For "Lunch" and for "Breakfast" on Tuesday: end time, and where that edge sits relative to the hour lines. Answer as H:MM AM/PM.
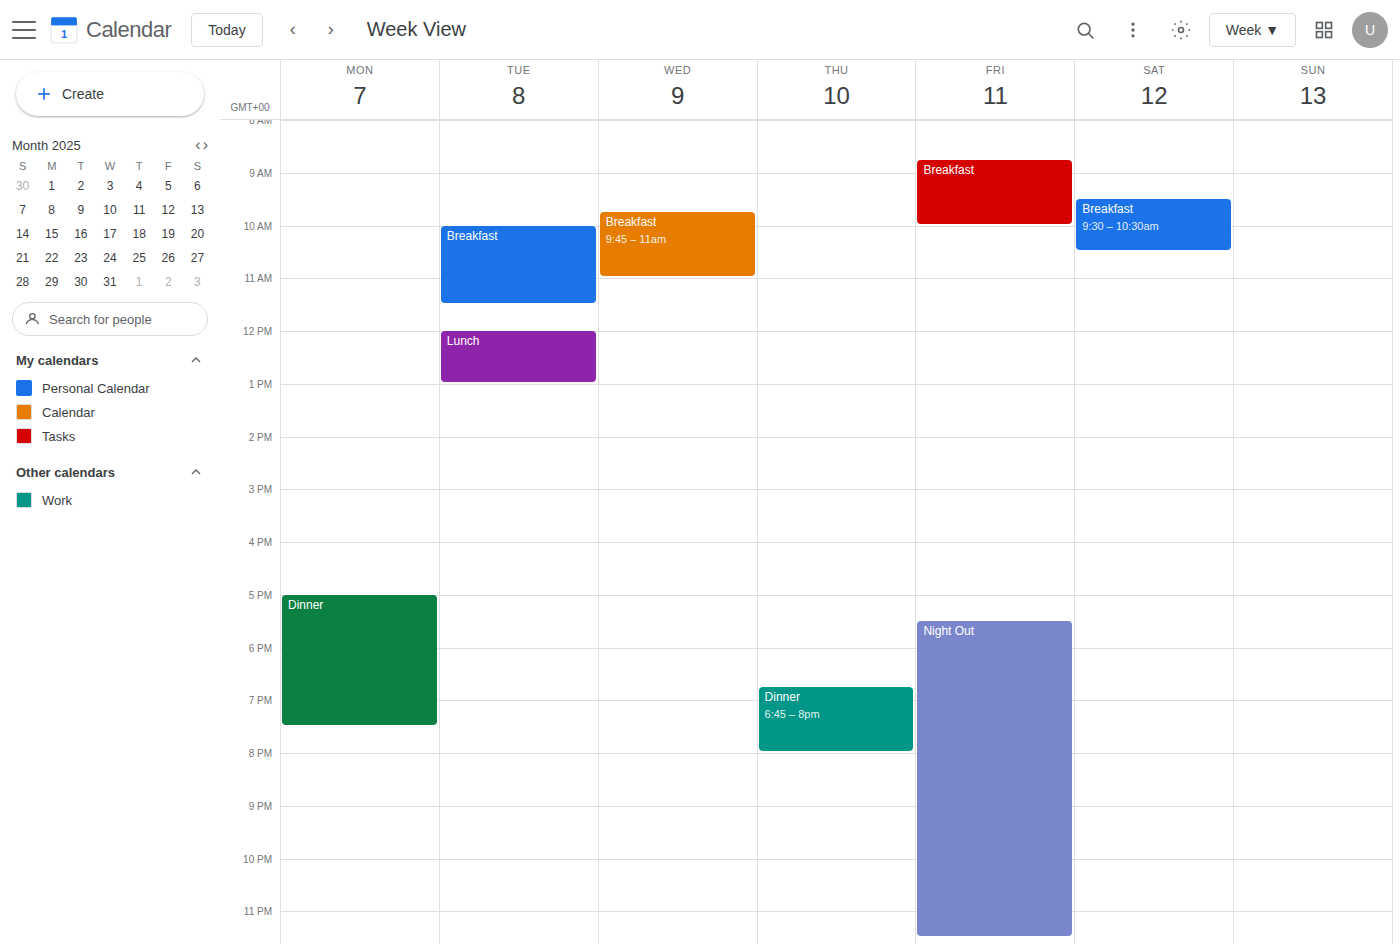
"Lunch": 1:00 PM, exactly on the 1 PM line. "Breakfast": 11:30 AM, halfway between the 11 AM and 12 PM lines.